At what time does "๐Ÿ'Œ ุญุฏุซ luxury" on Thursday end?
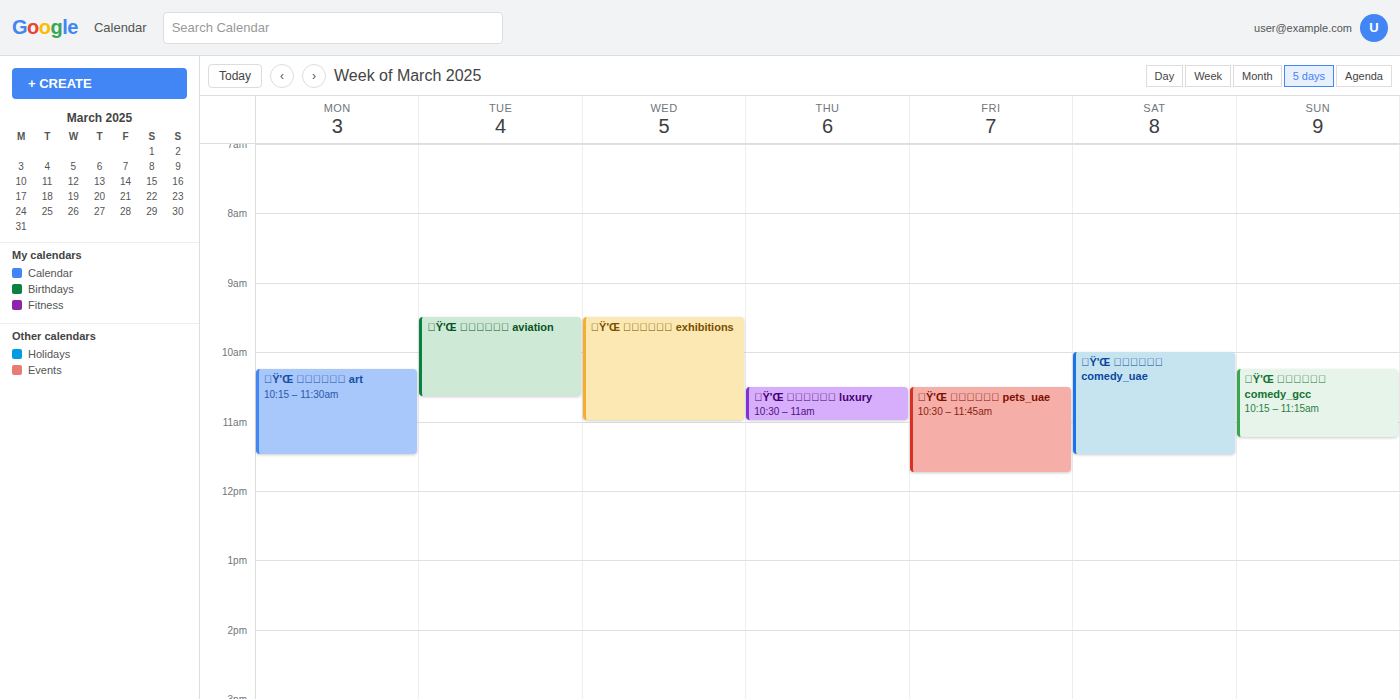
11:00 AM